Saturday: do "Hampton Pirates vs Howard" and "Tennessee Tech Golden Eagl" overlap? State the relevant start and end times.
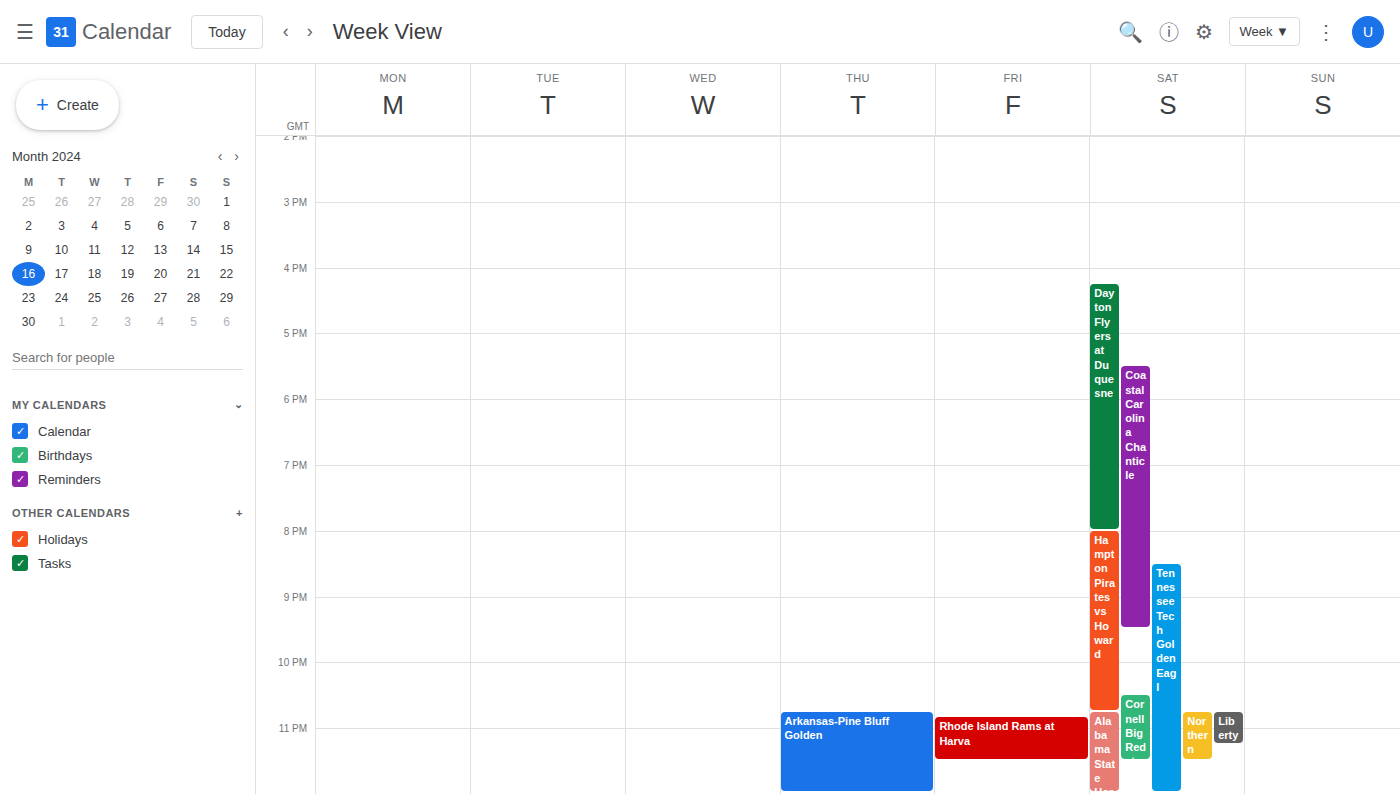
"Tennessee Tech Golden Eagl" starts at 8:30 PM, before "Hampton Pirates vs Howard" ends at 10:45 PM -- they overlap.